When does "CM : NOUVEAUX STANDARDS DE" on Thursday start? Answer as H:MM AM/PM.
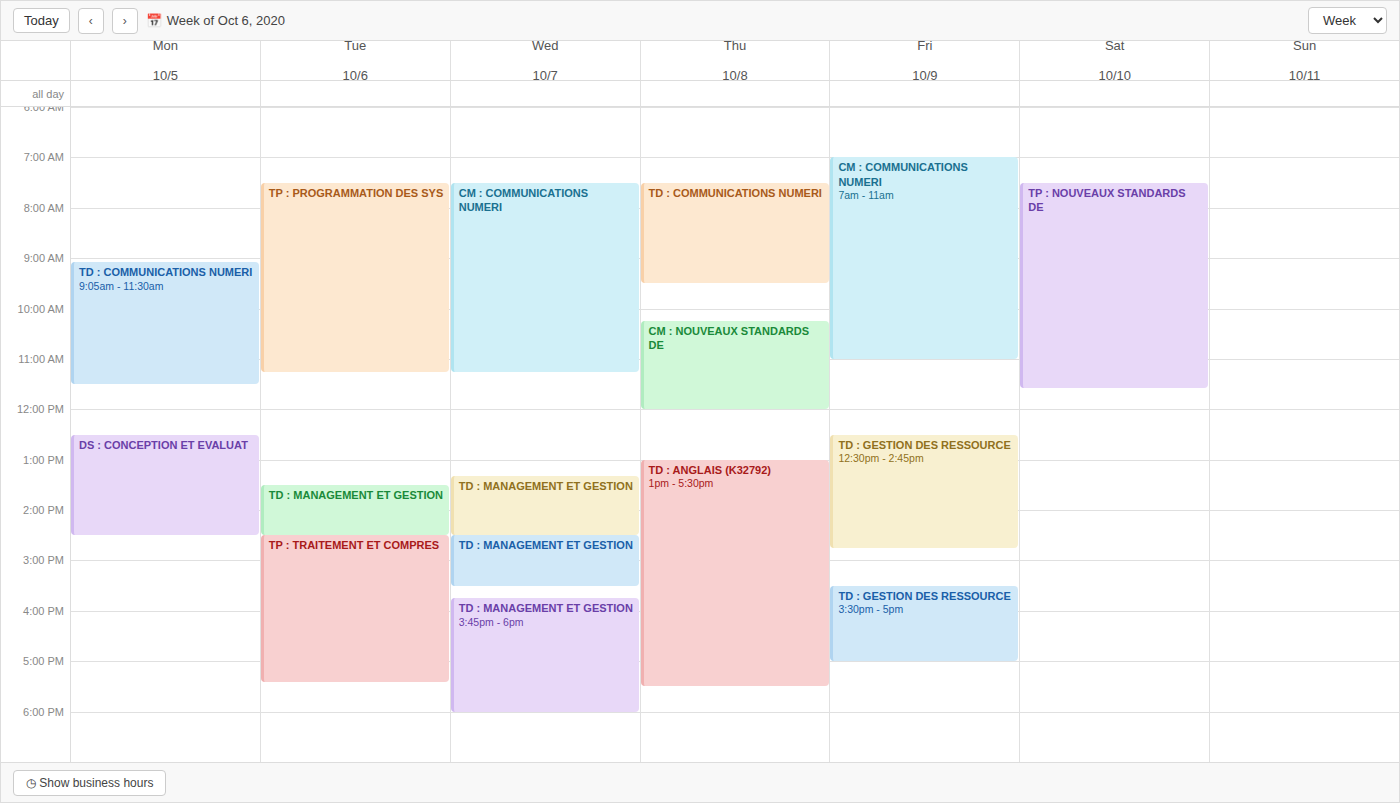
10:15 AM